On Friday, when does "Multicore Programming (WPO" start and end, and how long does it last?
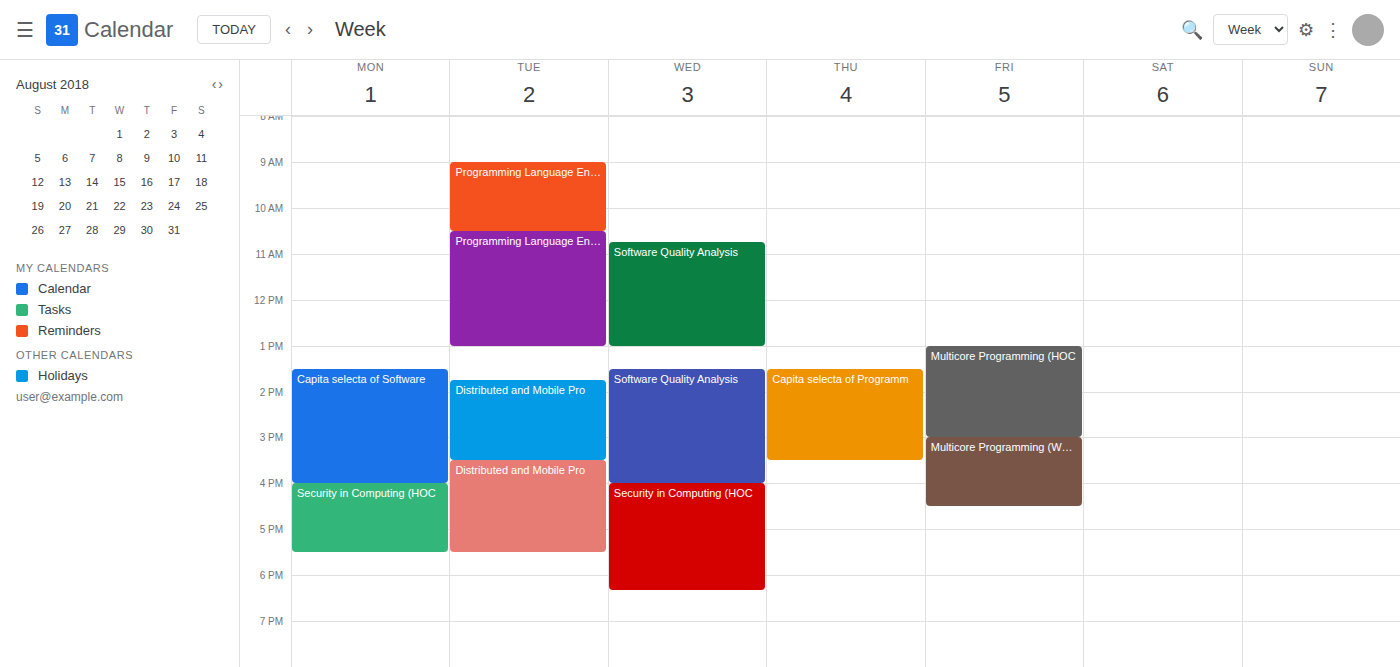
3:00 PM to 4:30 PM, 1 hour 30 minutes